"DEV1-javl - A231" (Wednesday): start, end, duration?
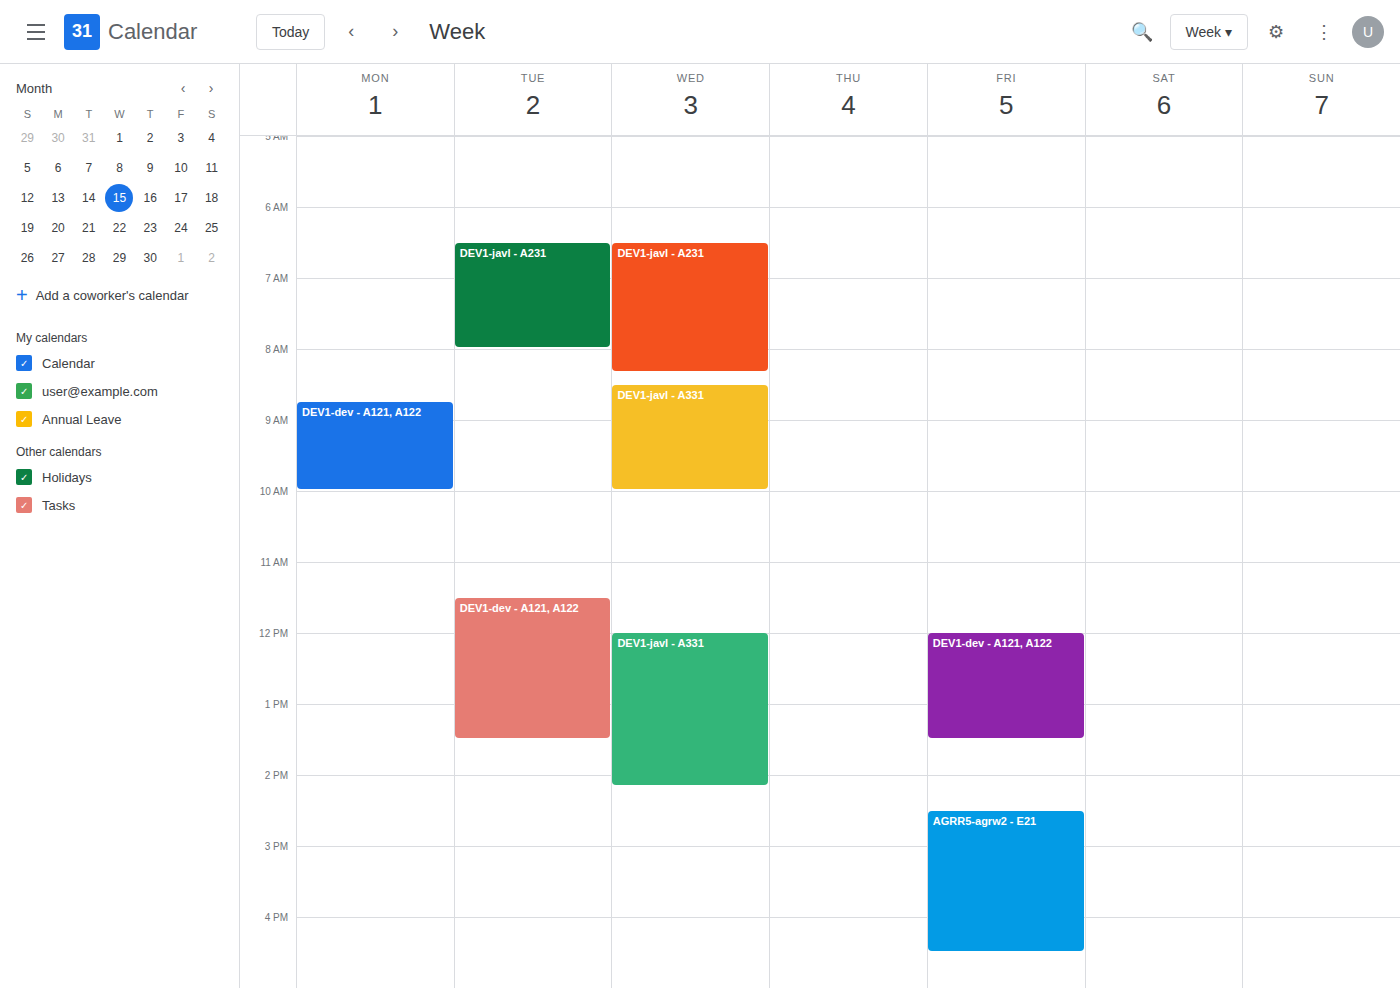
06:30 to 08:20, 1 hour 50 minutes